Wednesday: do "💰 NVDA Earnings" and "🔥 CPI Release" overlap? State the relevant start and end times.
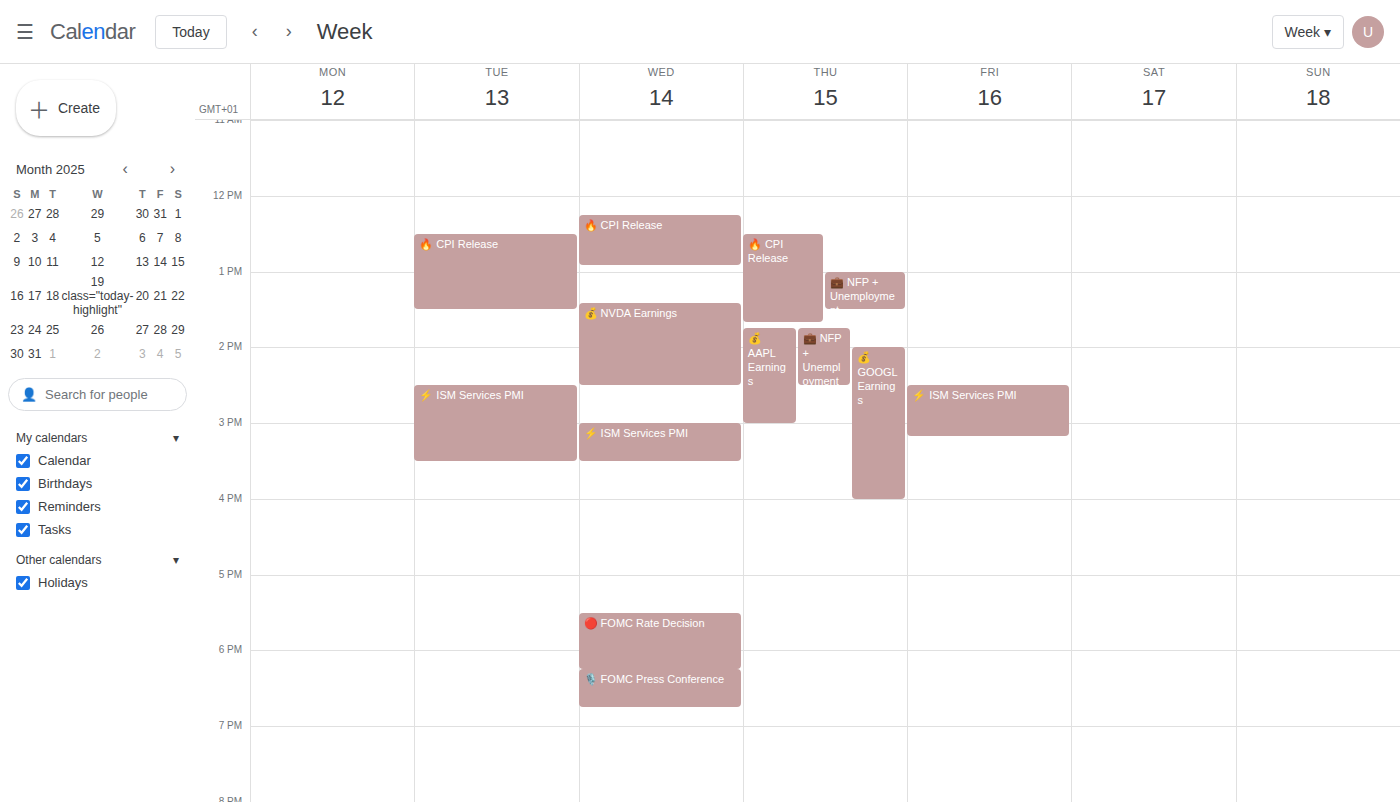
"🔥 CPI Release" ends at 12:55 PM and "💰 NVDA Earnings" starts at 1:25 PM -- no overlap.